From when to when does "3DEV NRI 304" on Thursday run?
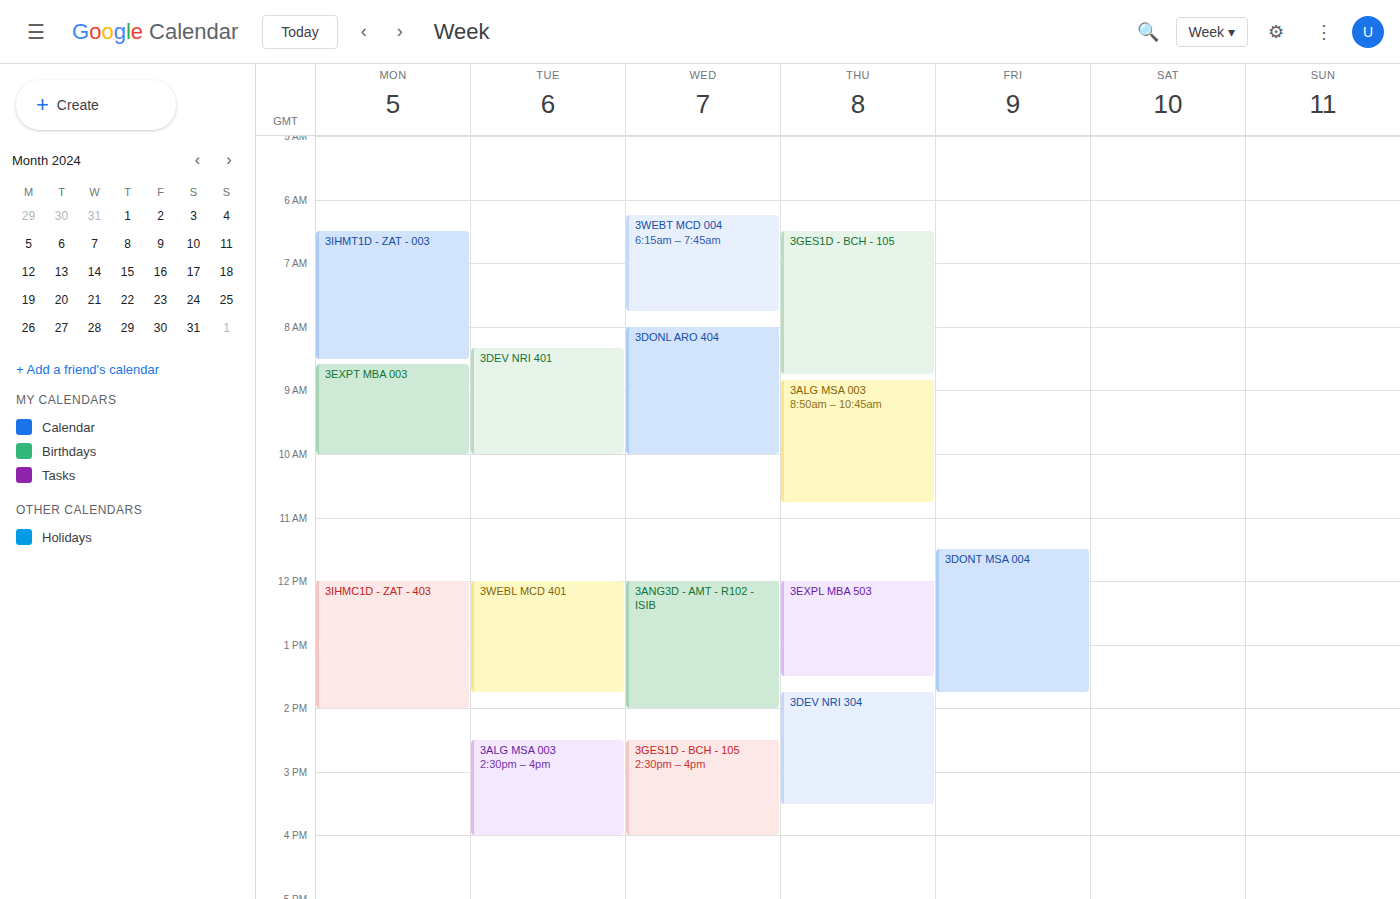
1:45 PM to 3:30 PM